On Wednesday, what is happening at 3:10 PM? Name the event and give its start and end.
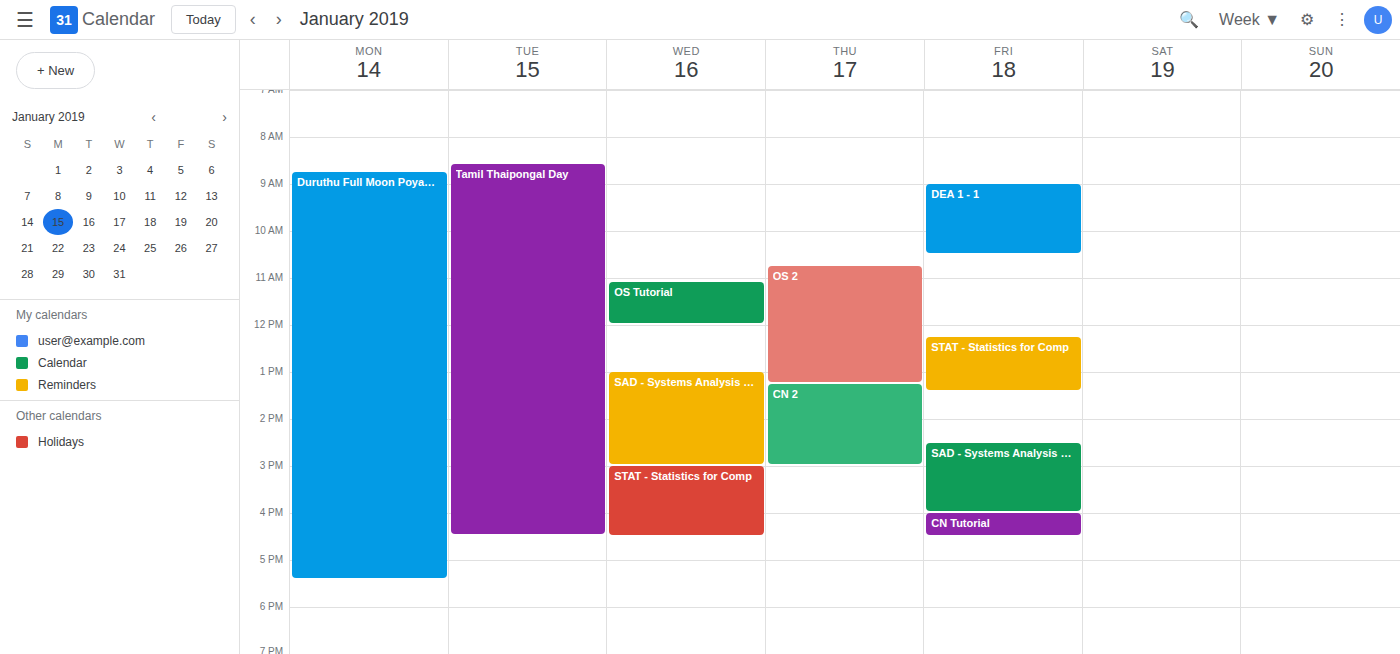
"STAT - Statistics for Comp", 3:00 PM to 4:30 PM